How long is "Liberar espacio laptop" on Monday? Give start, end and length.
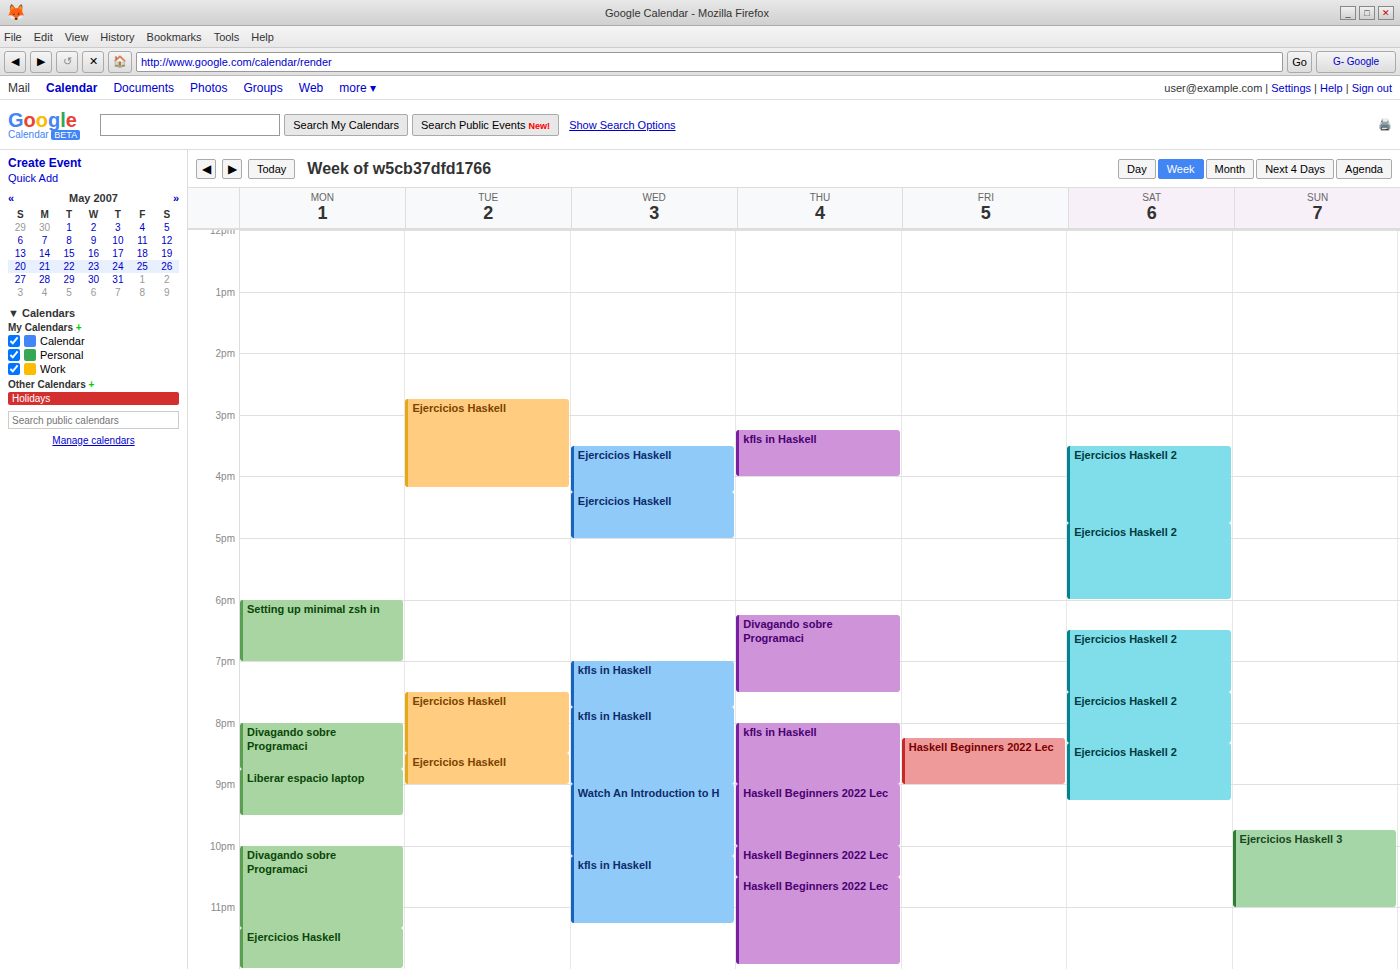
8:45 PM to 9:30 PM, 45 minutes